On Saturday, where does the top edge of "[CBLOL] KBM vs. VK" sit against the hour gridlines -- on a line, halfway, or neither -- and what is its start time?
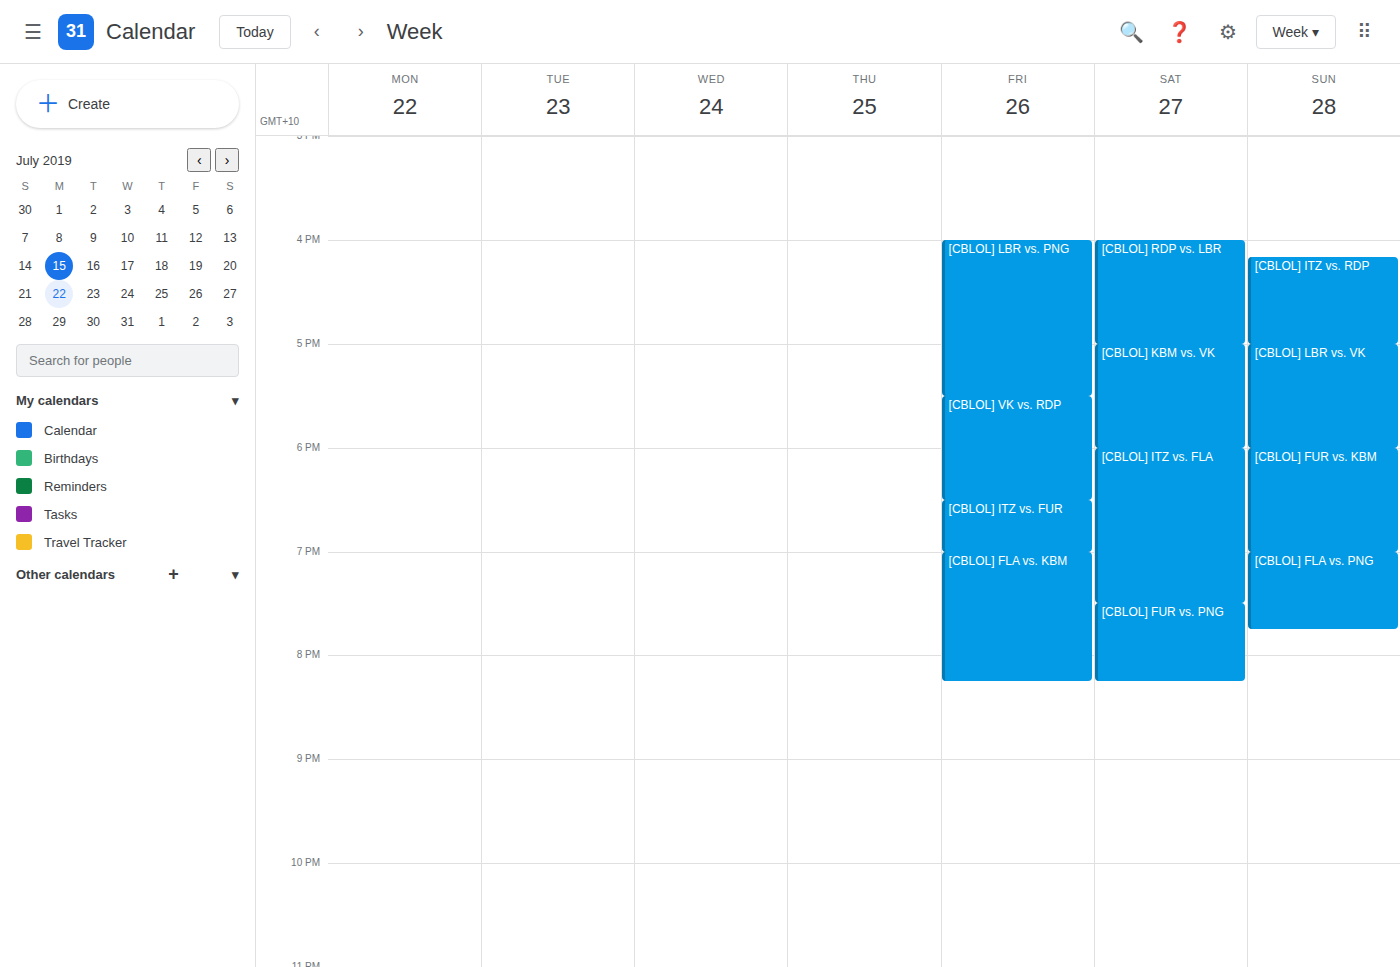
5:00 PM -- exactly on the 5 PM line.